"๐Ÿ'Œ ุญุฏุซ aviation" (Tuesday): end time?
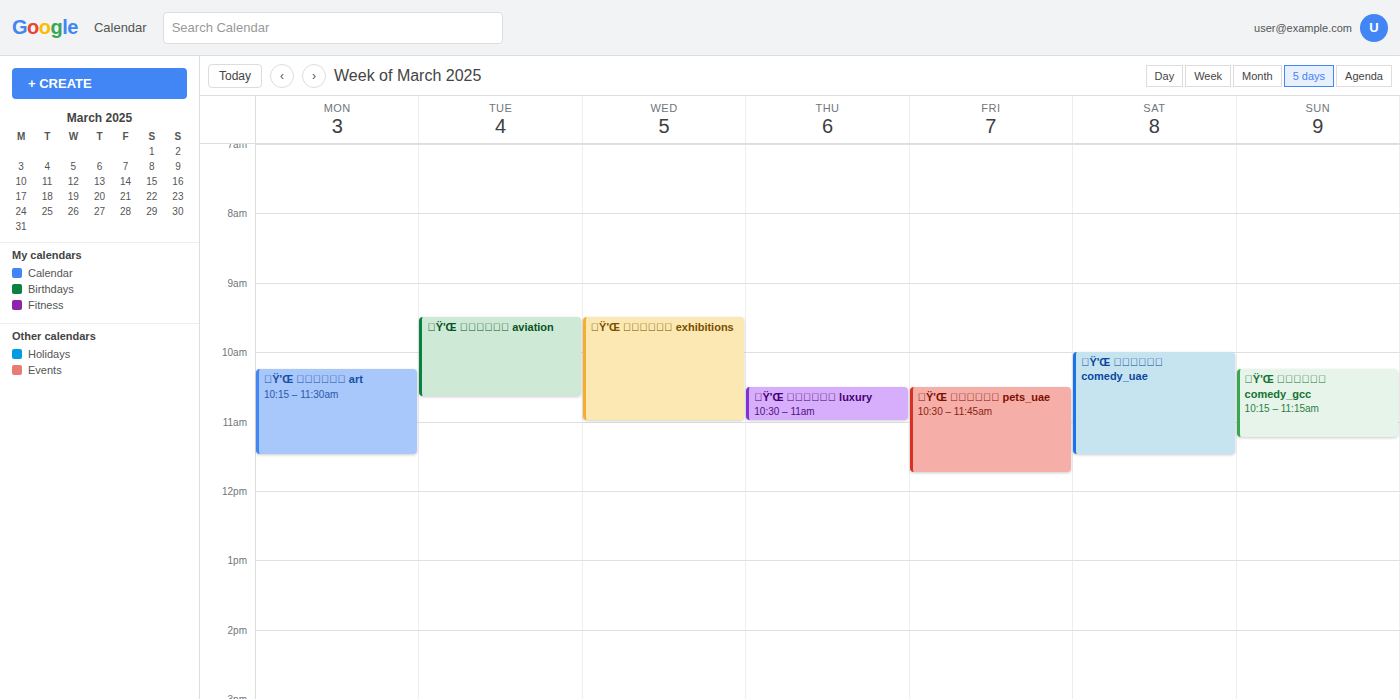
10:40 AM